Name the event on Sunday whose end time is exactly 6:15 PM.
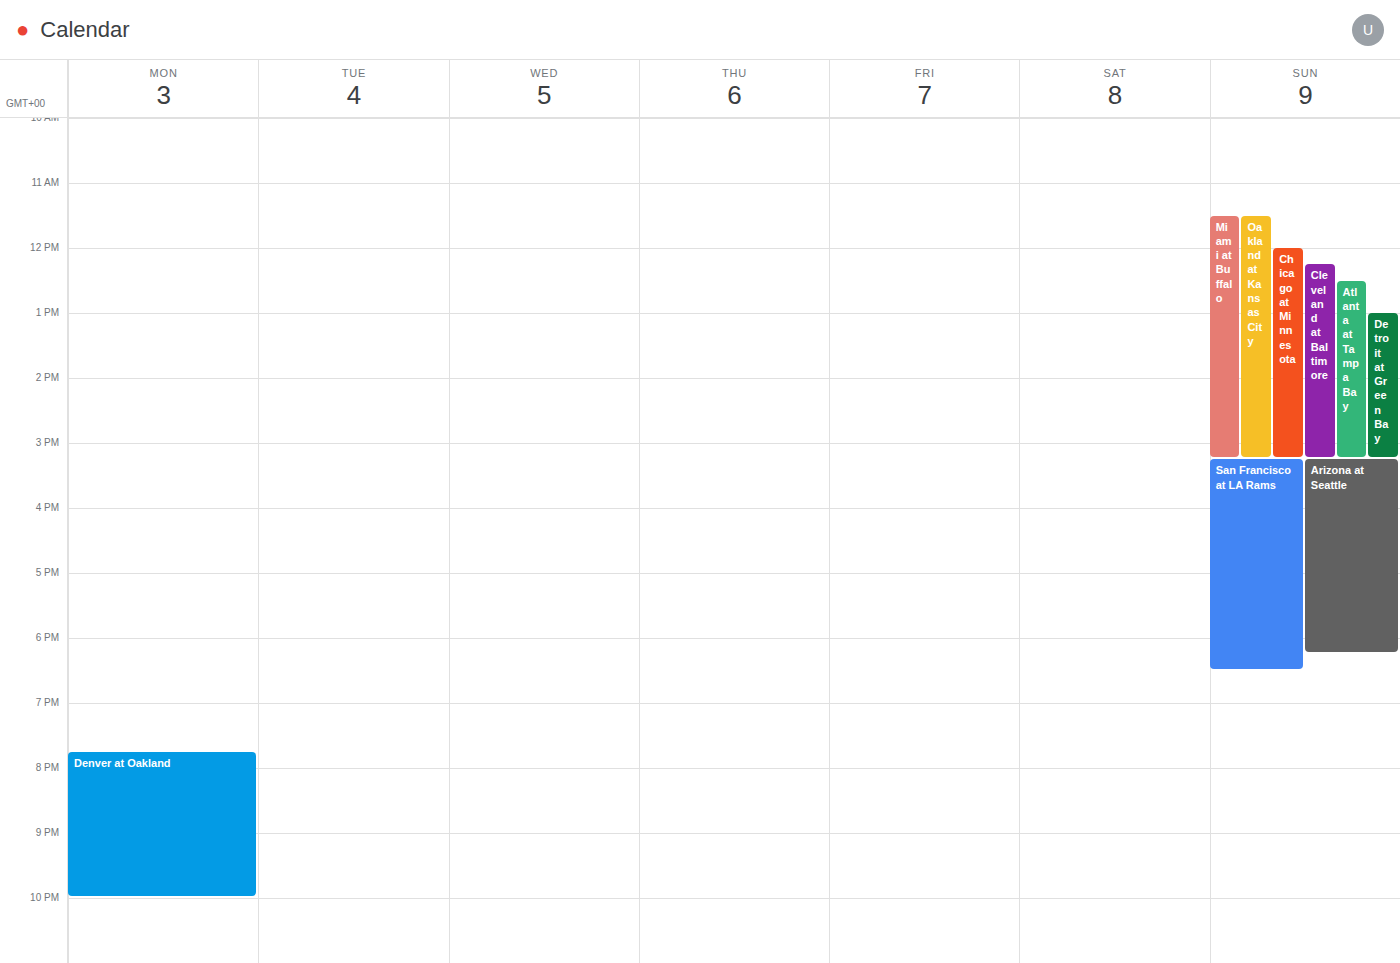
"Arizona at Seattle"